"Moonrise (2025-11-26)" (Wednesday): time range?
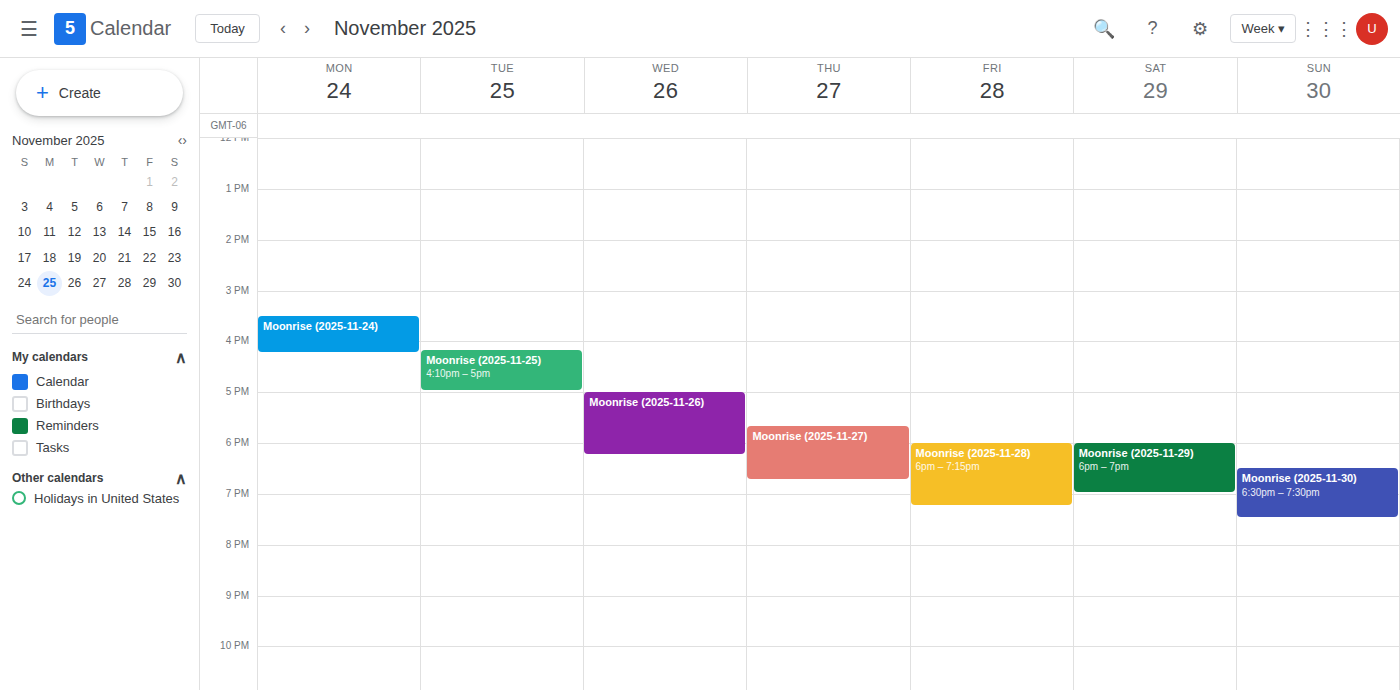
5:00 PM to 6:15 PM